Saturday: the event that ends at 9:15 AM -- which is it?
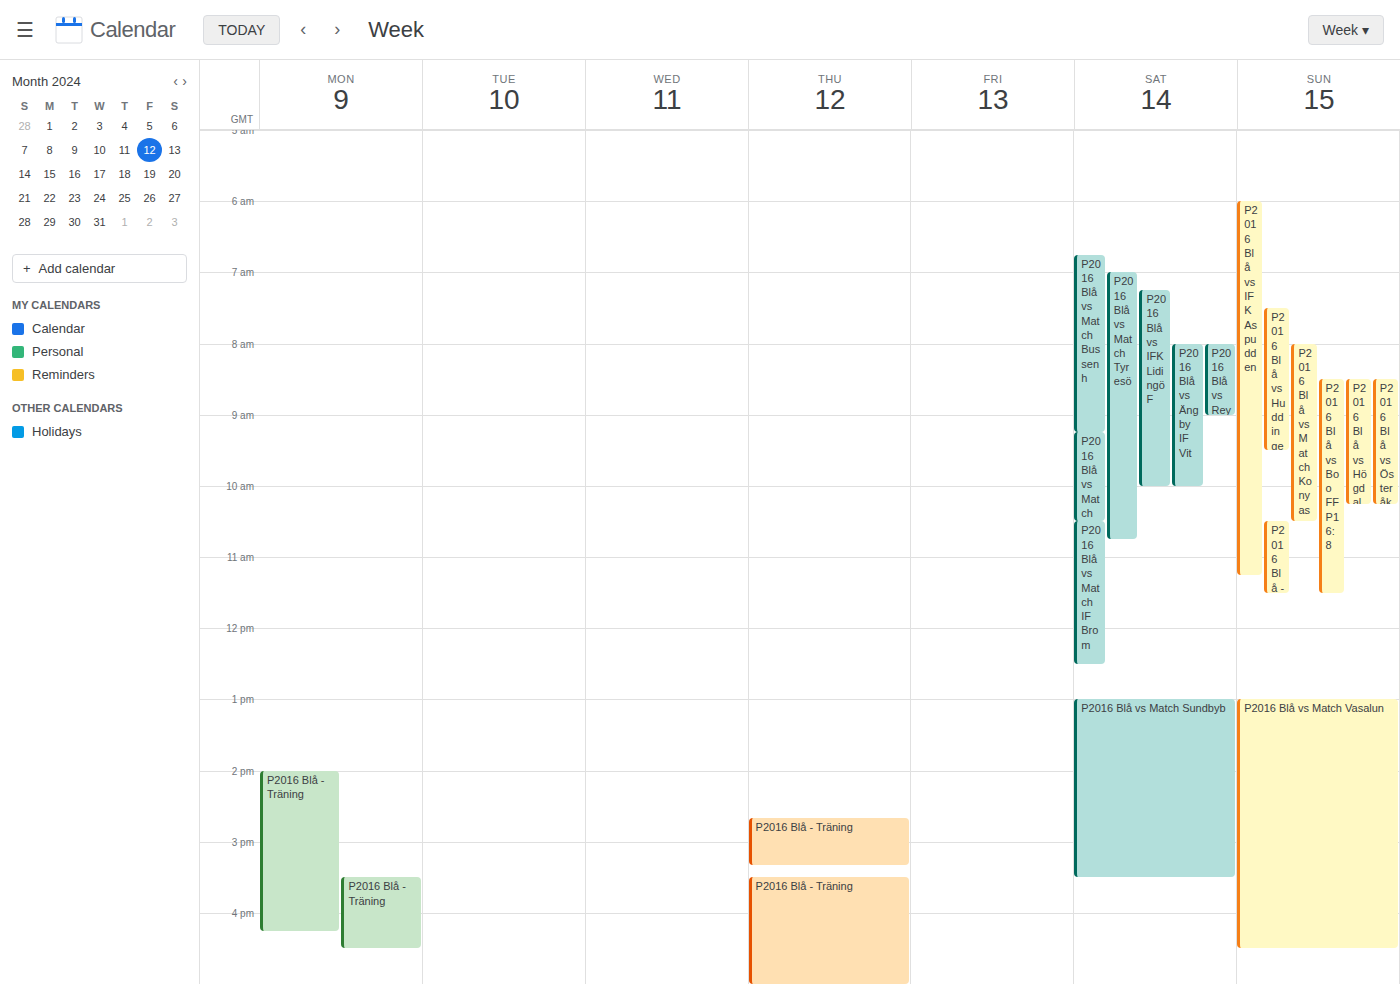
"P2016 Blå vs Match Bussenh"